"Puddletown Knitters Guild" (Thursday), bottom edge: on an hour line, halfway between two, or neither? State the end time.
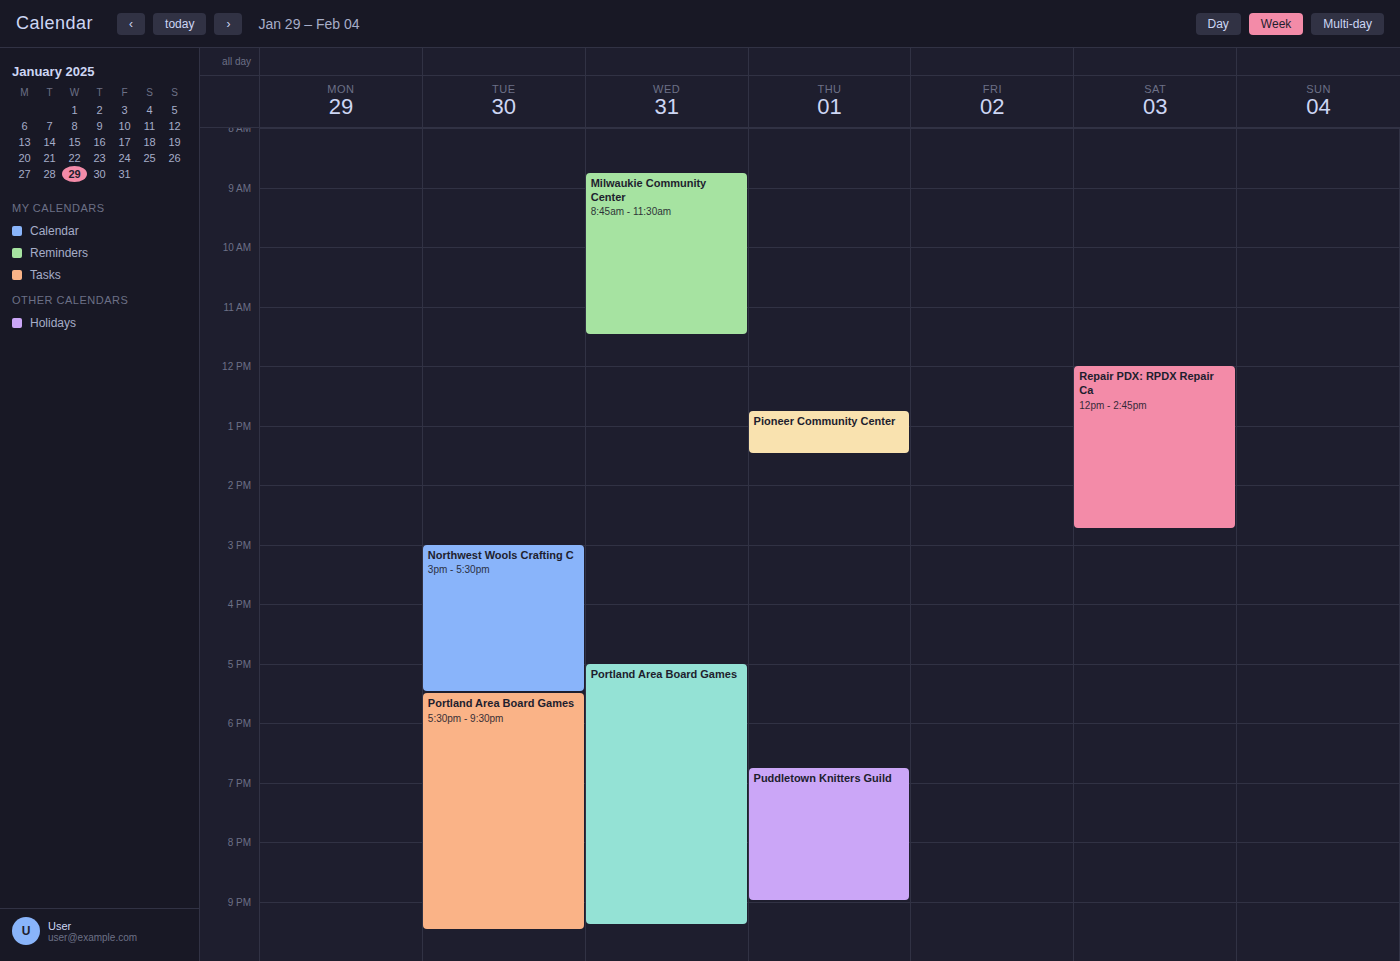
9:00 PM -- exactly on the 9 PM line.